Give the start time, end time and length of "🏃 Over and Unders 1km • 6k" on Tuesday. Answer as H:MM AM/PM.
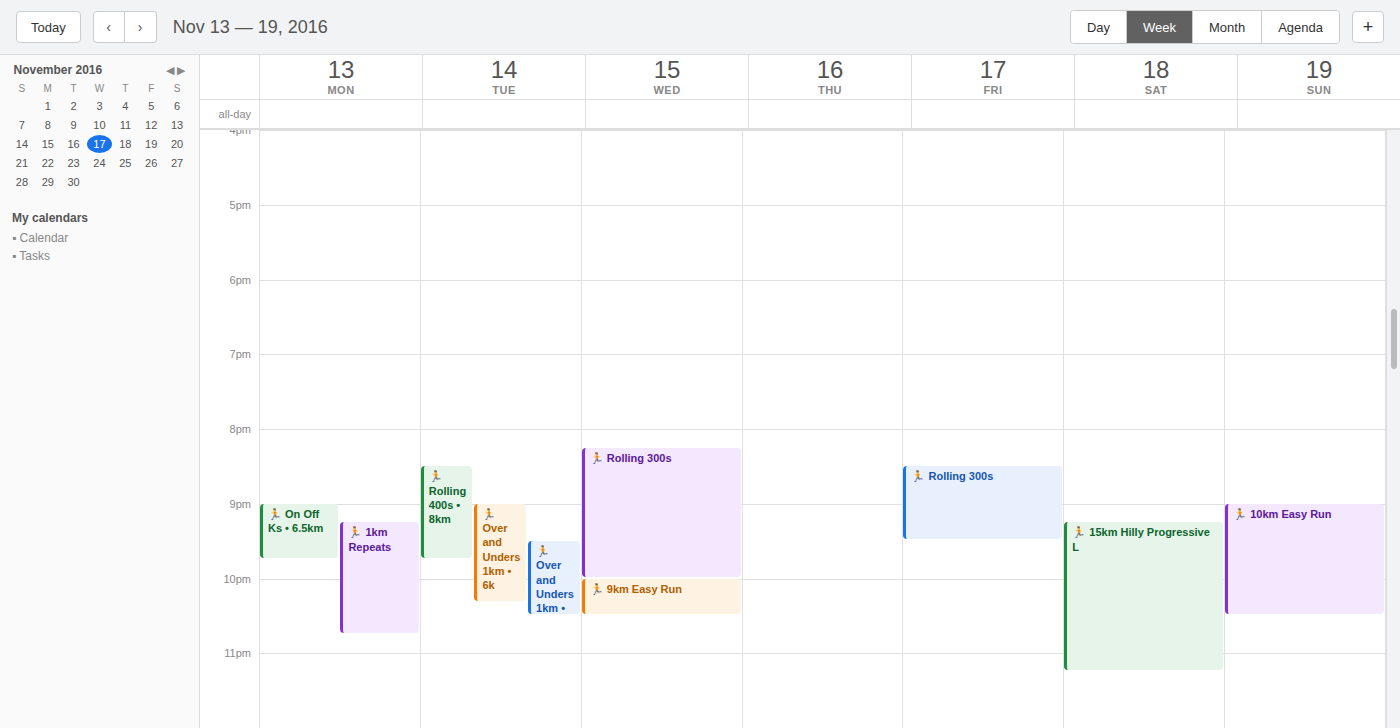
9:00 PM to 10:20 PM, 1 hour 20 minutes